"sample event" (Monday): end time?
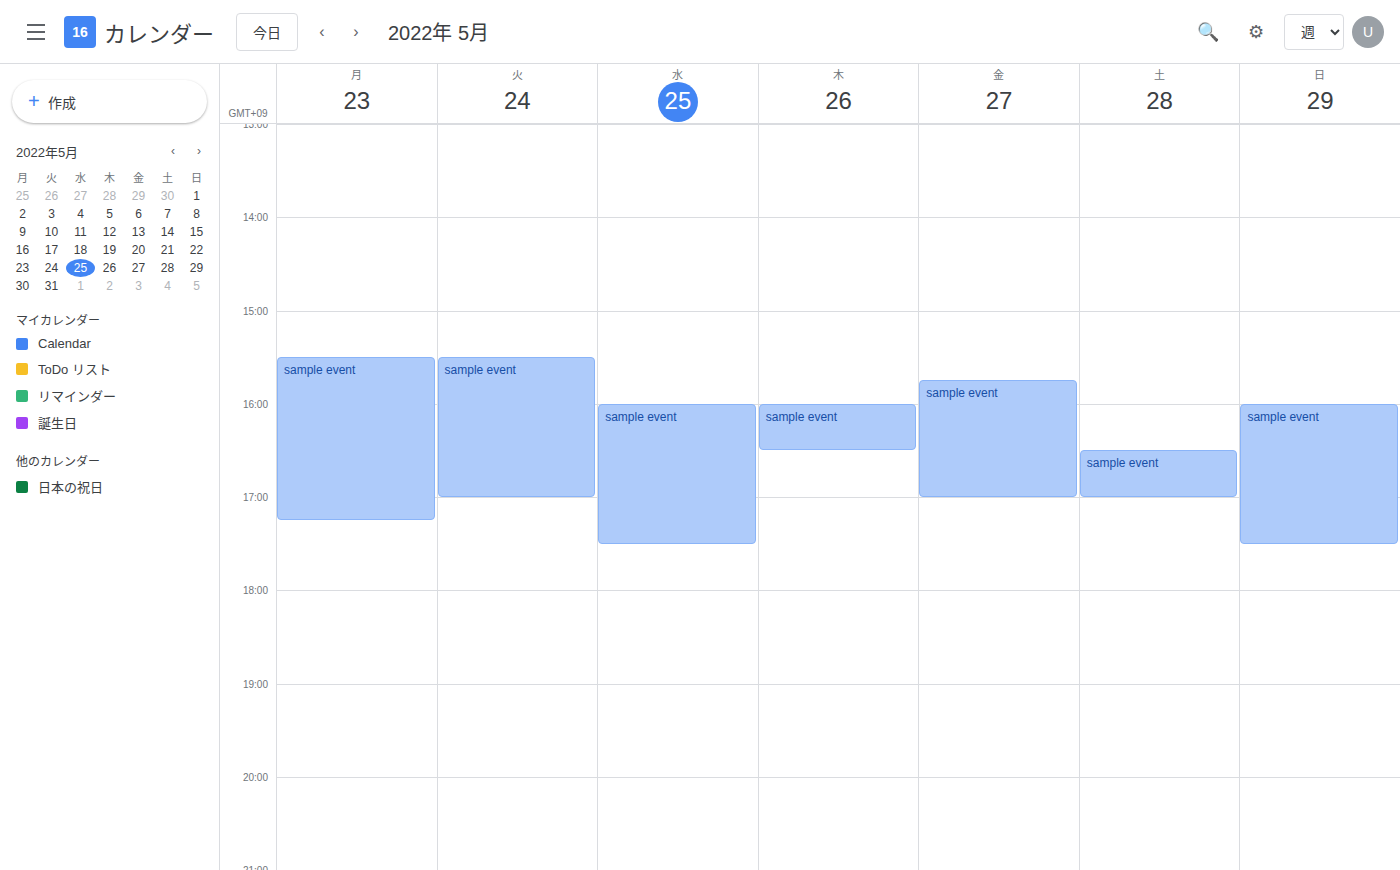
5:15 PM